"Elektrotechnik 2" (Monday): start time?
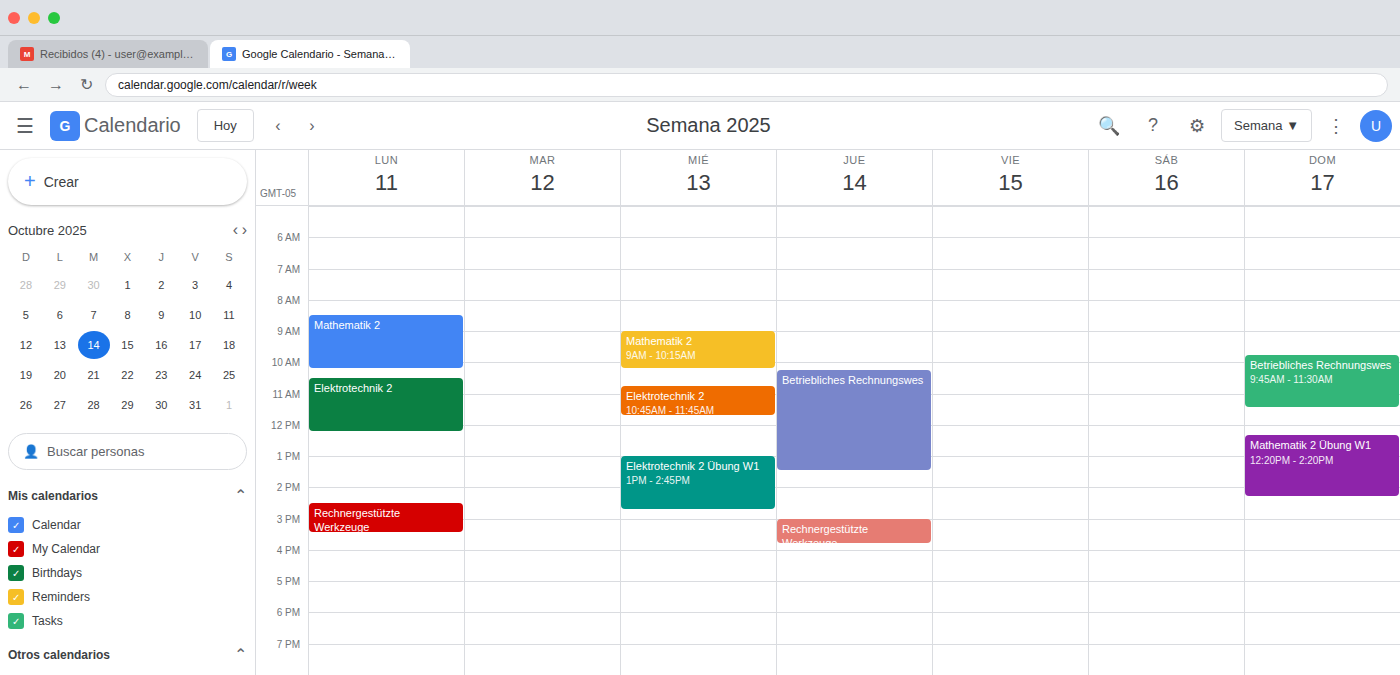
10:30 AM